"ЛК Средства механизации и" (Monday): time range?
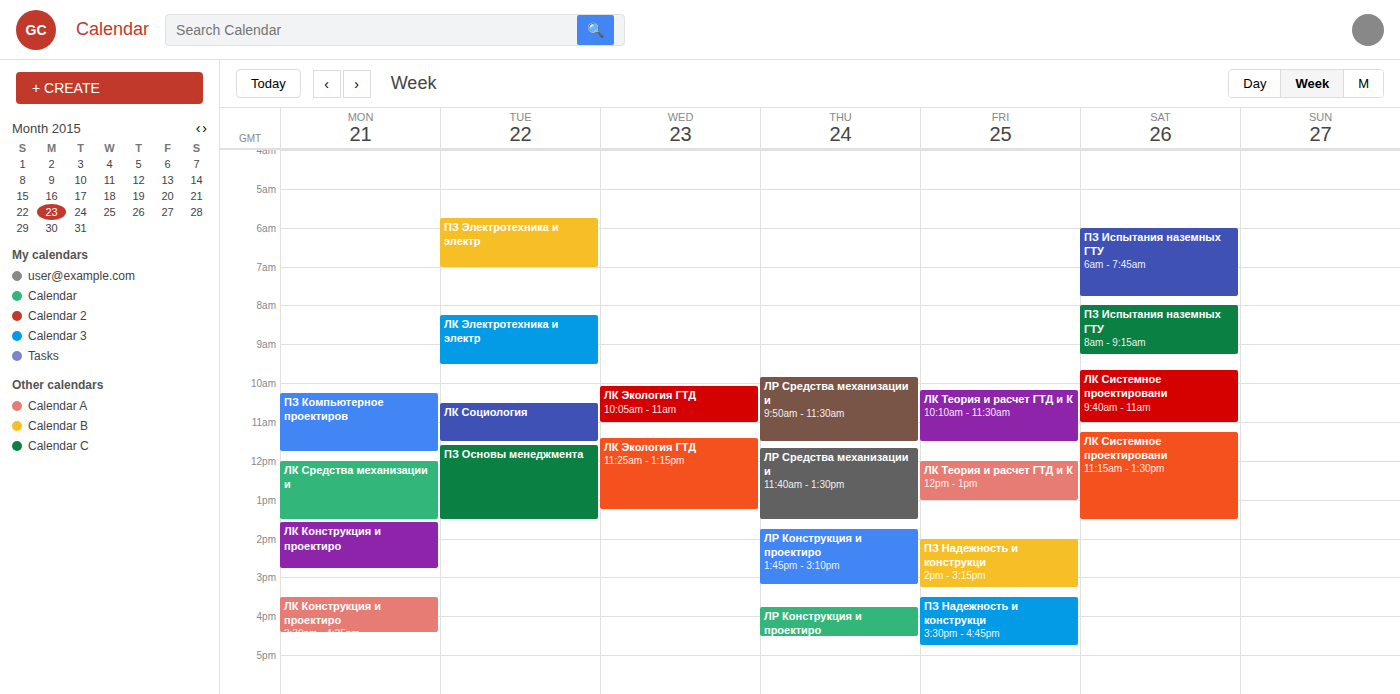
12:00 PM to 1:30 PM